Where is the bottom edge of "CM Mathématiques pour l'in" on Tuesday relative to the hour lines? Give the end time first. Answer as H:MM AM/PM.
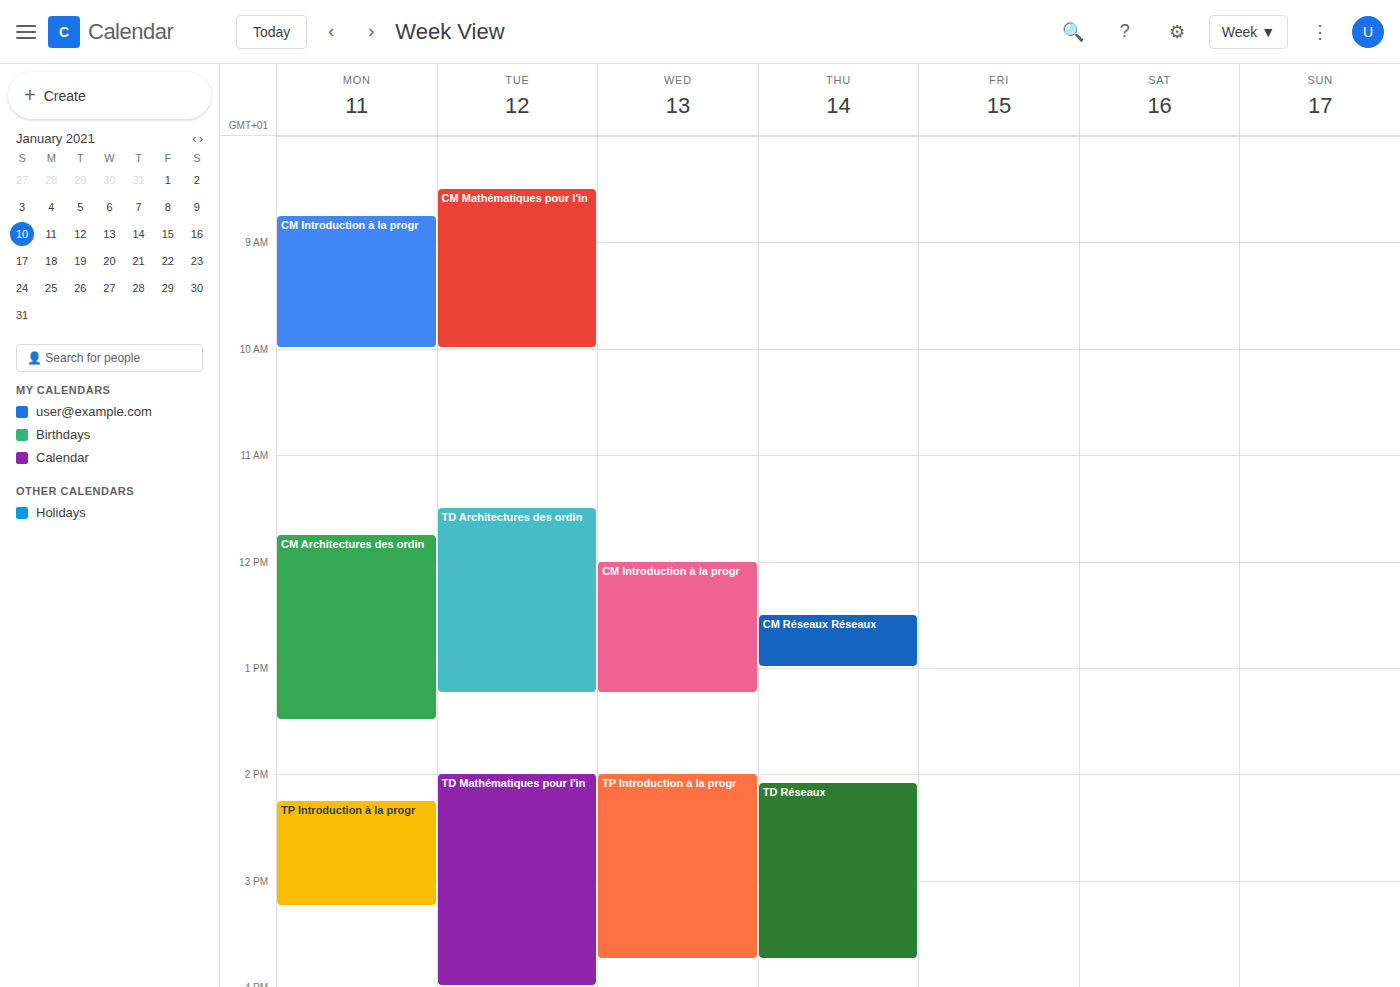
10:00 AM -- exactly on the 10 AM line.